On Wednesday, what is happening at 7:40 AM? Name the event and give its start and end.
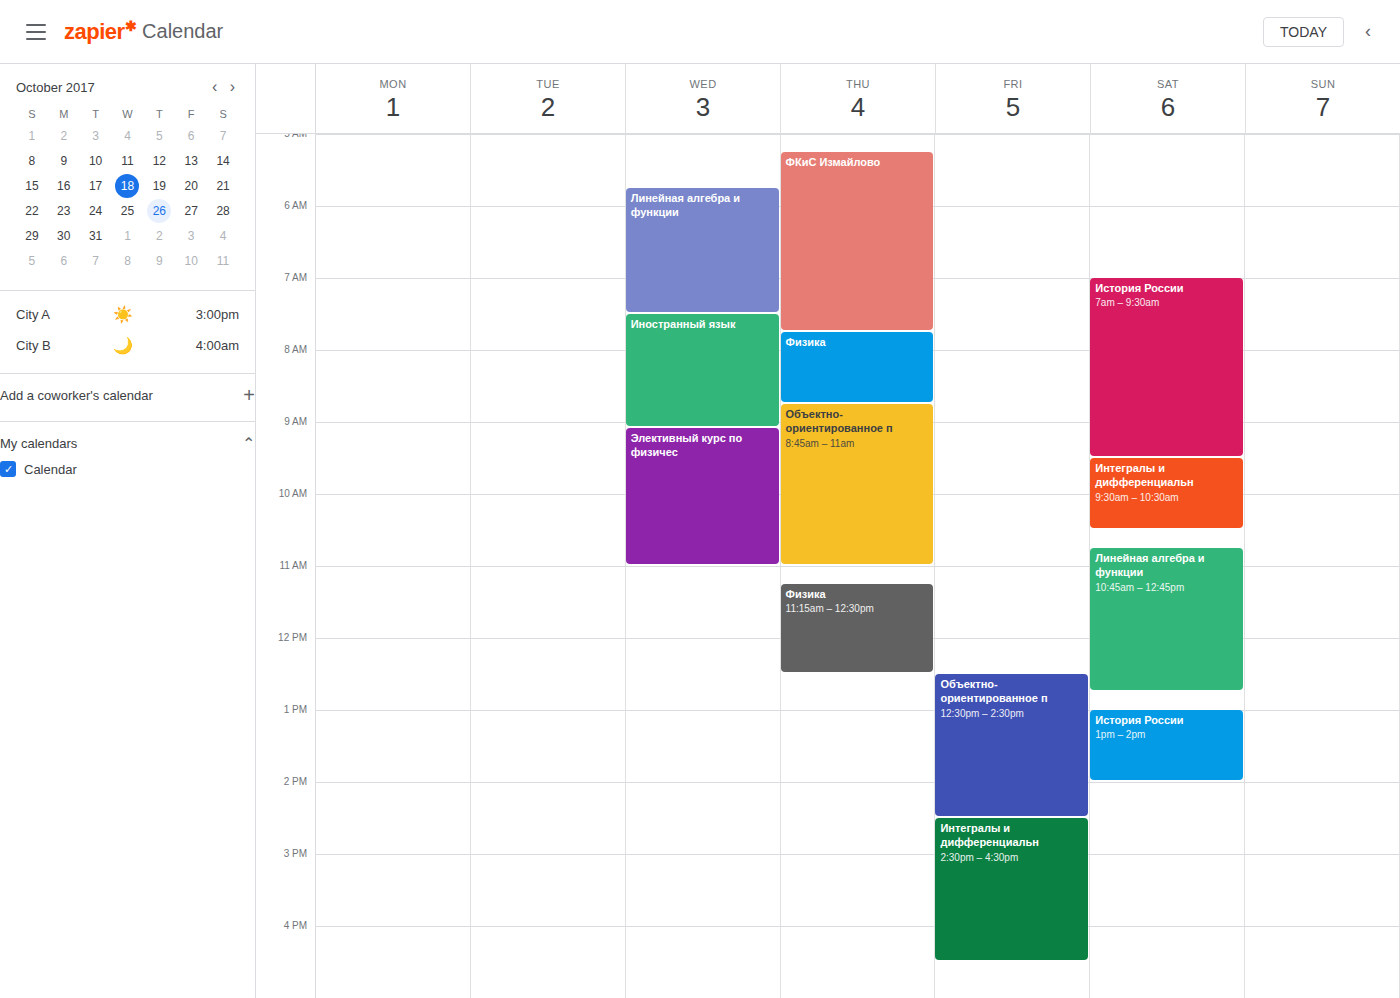
"Иностранный язык", 7:30 AM to 9:05 AM